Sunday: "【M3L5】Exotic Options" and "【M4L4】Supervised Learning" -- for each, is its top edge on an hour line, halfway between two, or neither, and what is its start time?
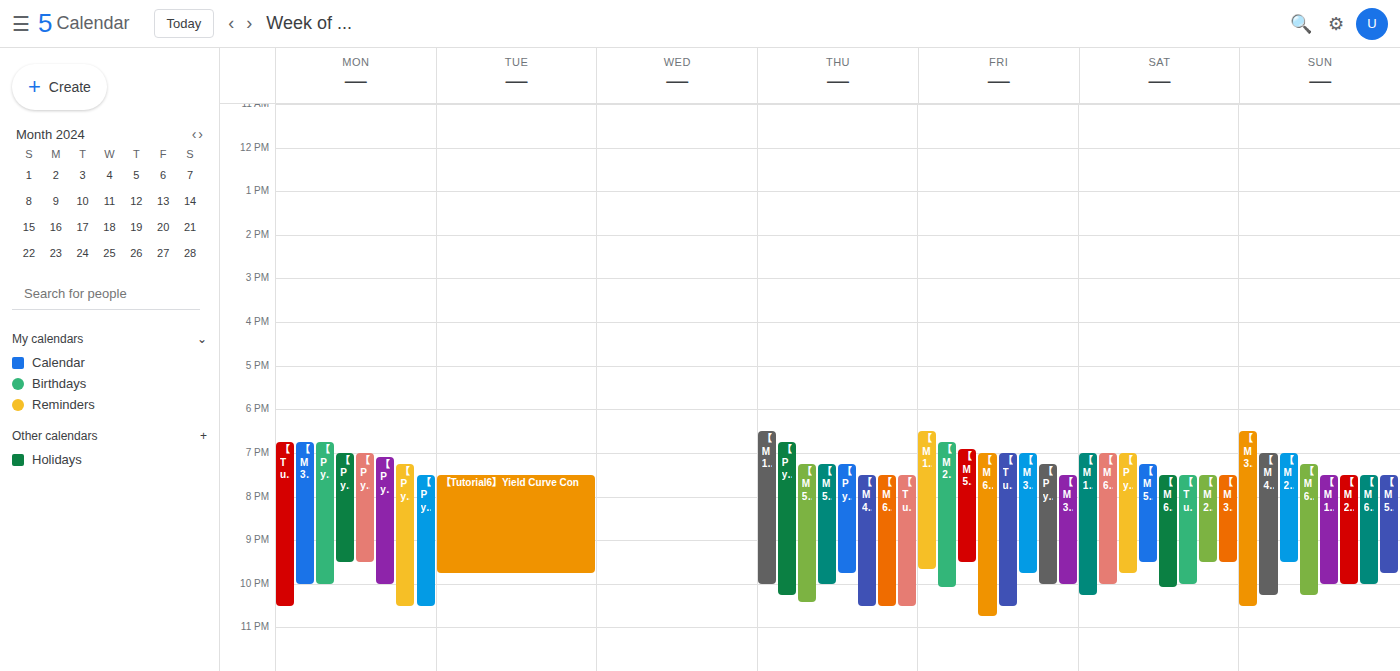
"【M3L5】Exotic Options": 6:30 PM, halfway between the 6 PM and 7 PM lines. "【M4L4】Supervised Learning": 7:00 PM, exactly on the 7 PM line.